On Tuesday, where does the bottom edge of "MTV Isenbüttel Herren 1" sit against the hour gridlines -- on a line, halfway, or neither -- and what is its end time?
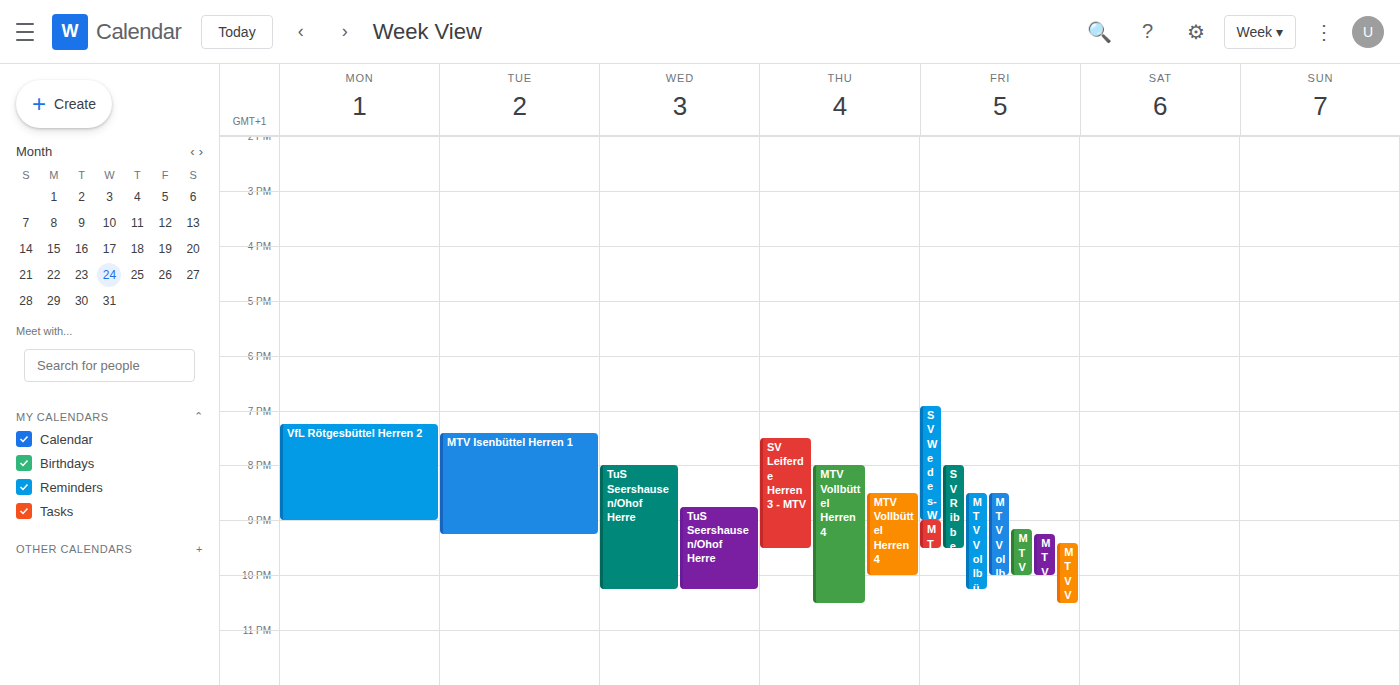
21:15 -- neither: a quarter of the way from the 21:00 line to the 22:00 line.